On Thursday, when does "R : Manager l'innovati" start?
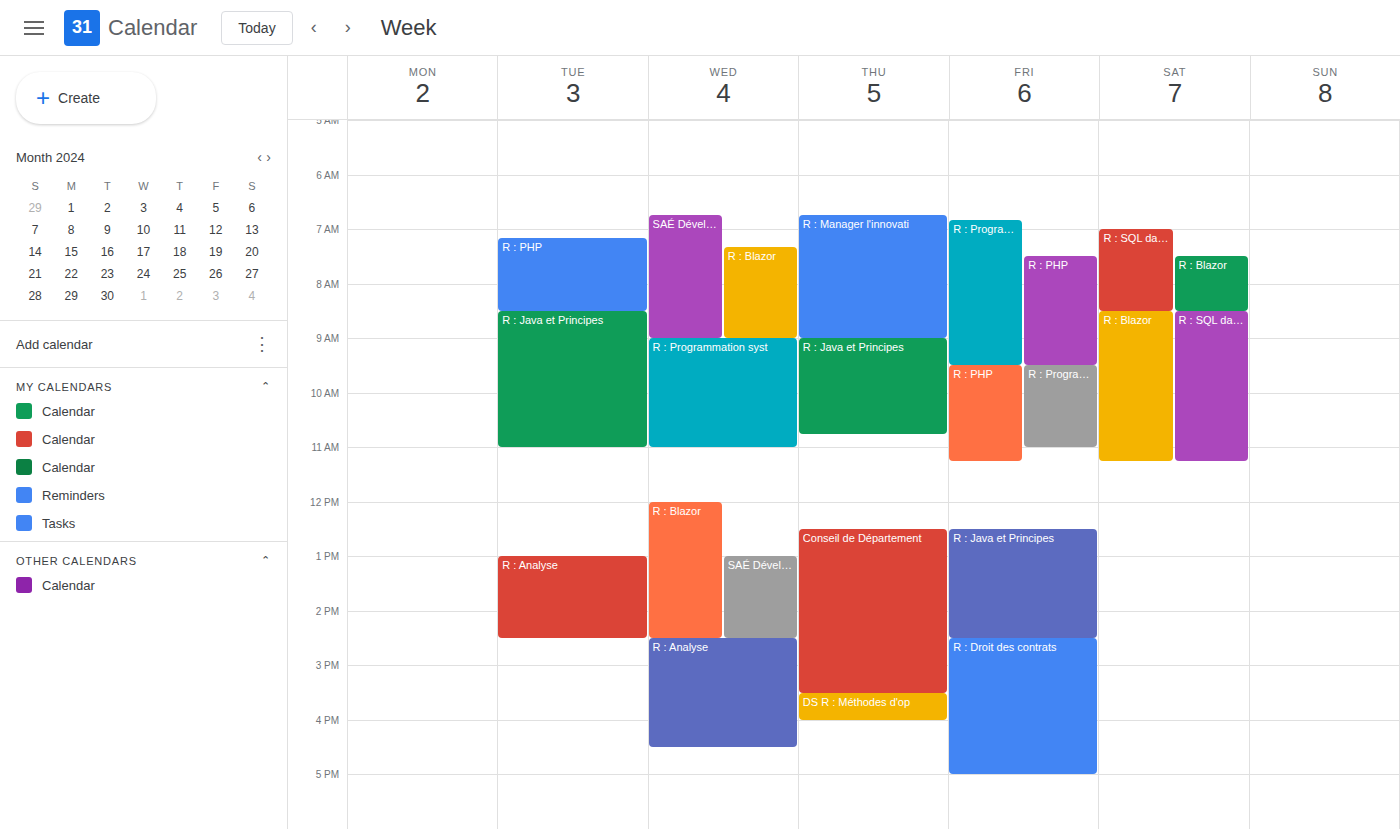
6:45 AM